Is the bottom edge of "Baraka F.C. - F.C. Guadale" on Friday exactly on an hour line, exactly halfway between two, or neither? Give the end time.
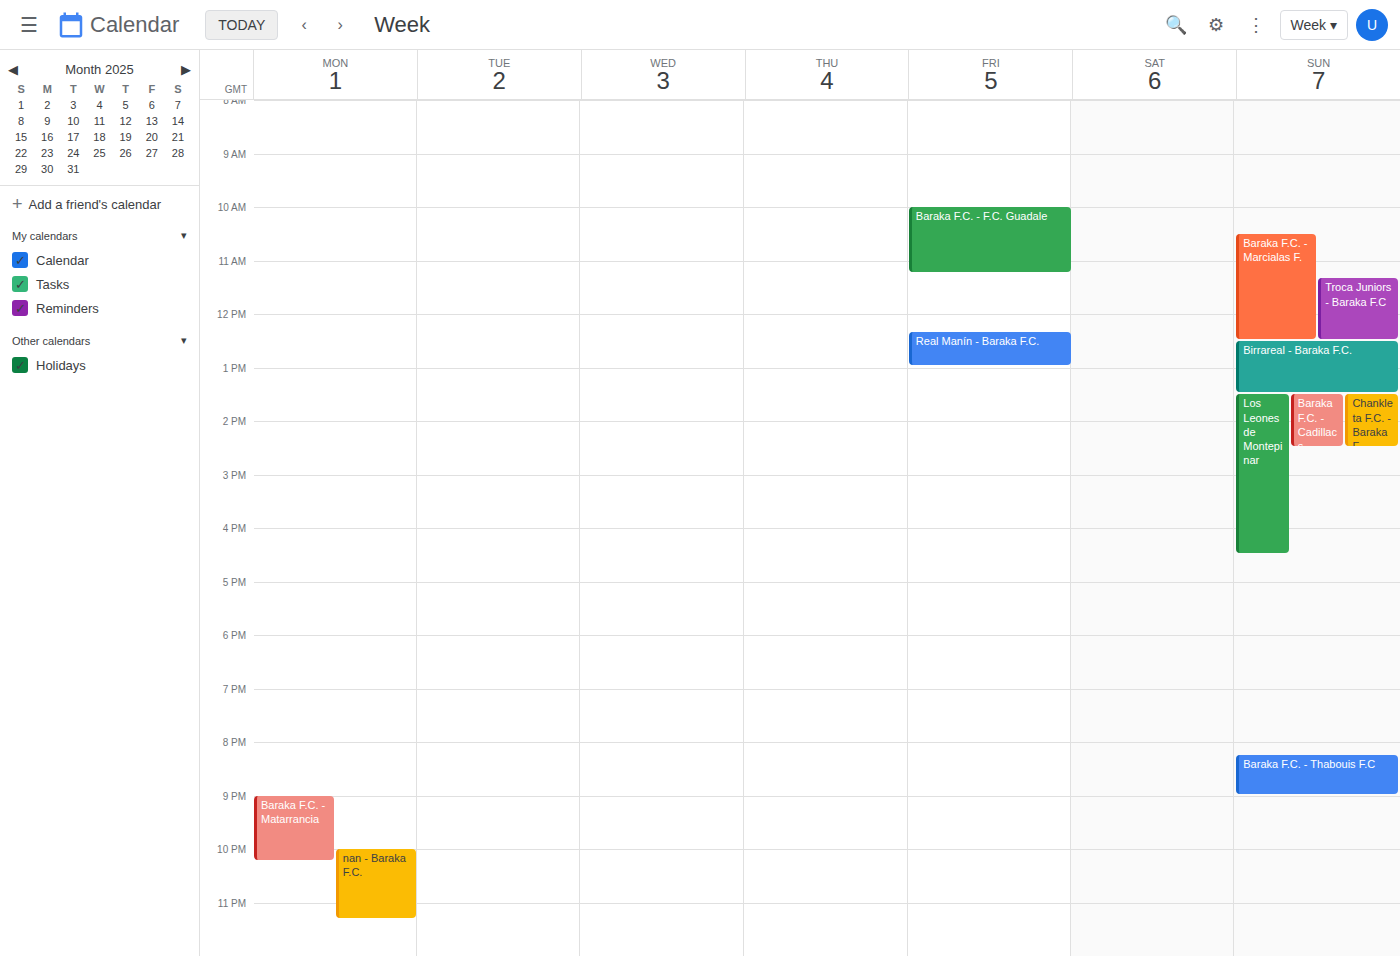
11:15 AM -- neither: a quarter of the way from the 11 AM line to the 12 PM line.